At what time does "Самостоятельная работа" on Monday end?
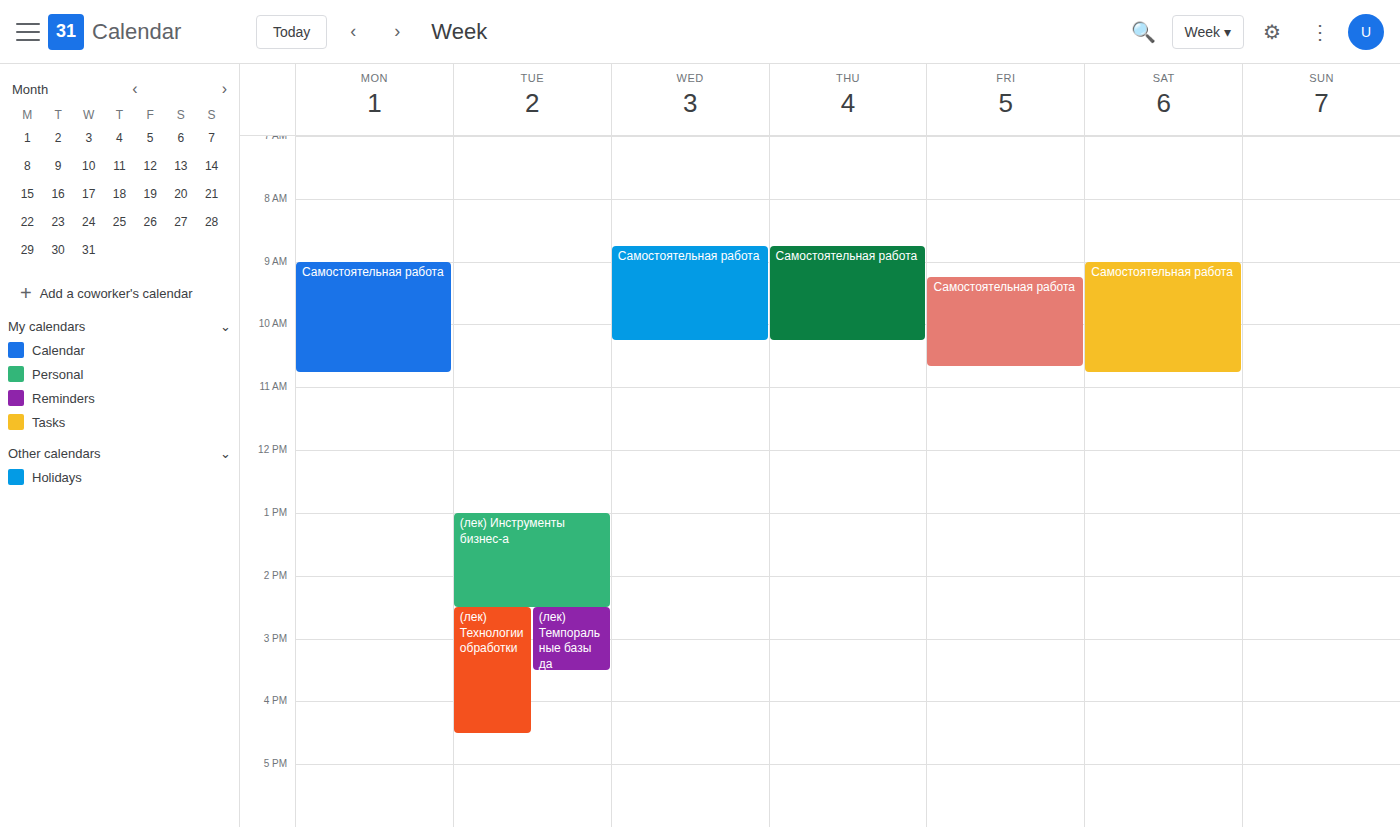
10:45 AM